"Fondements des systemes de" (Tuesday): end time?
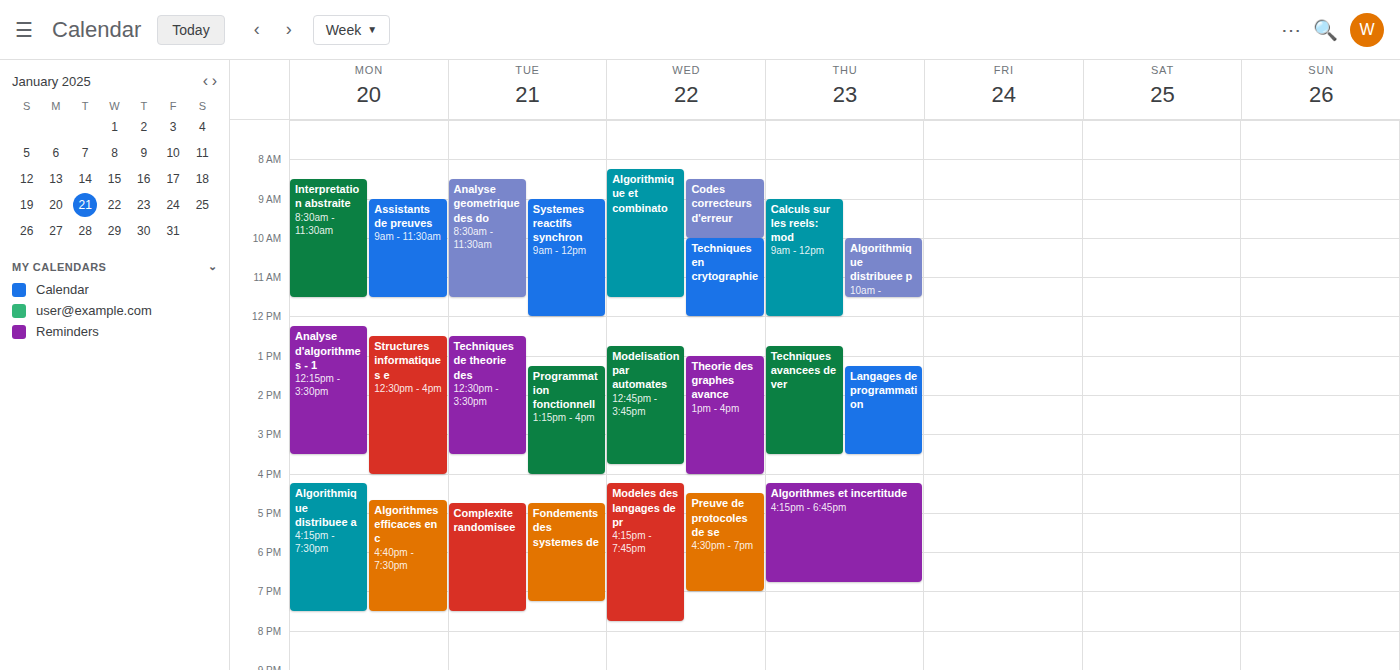
7:15 PM